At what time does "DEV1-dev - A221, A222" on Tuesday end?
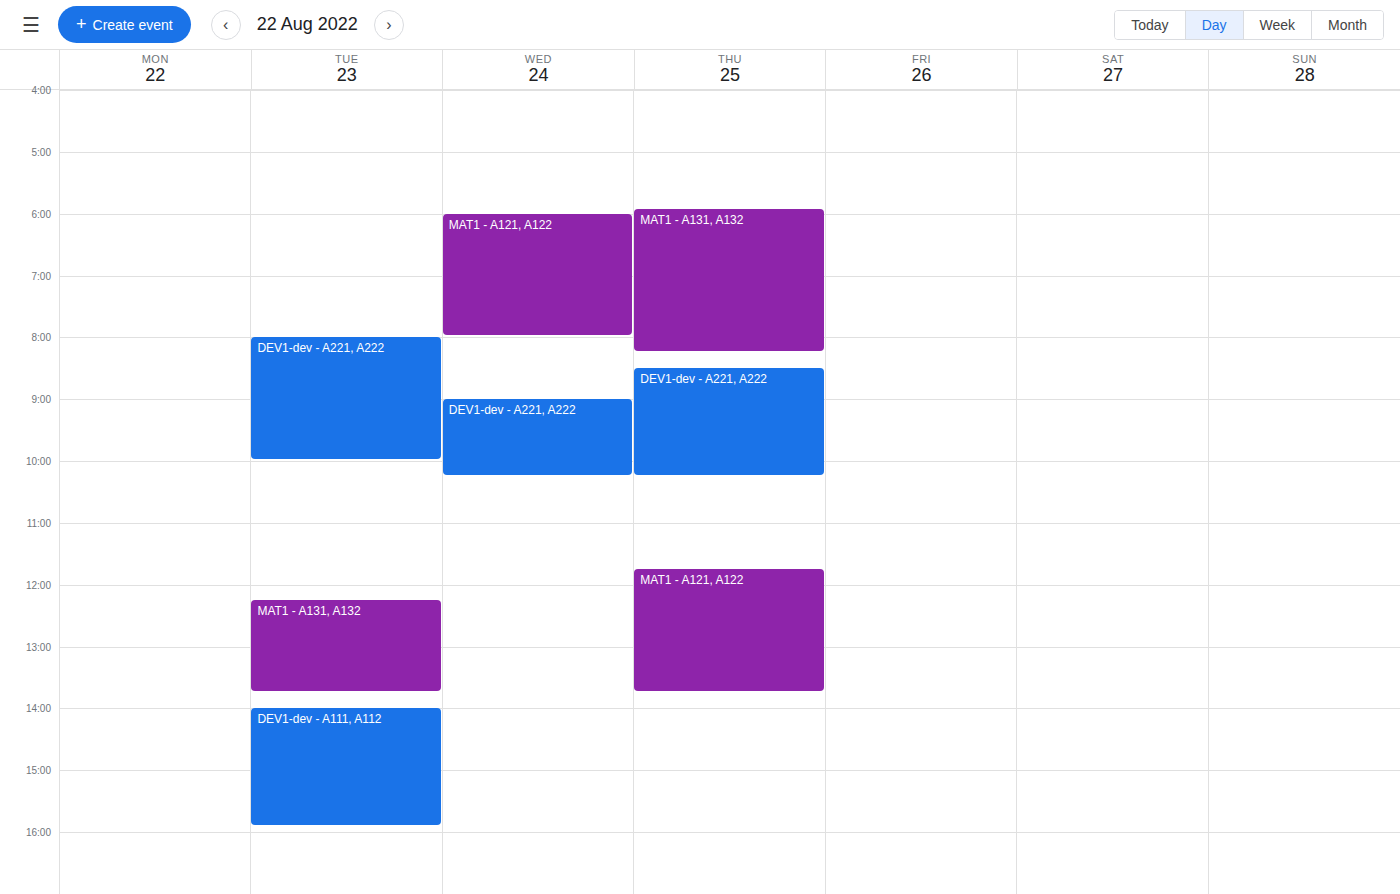
10:00 AM